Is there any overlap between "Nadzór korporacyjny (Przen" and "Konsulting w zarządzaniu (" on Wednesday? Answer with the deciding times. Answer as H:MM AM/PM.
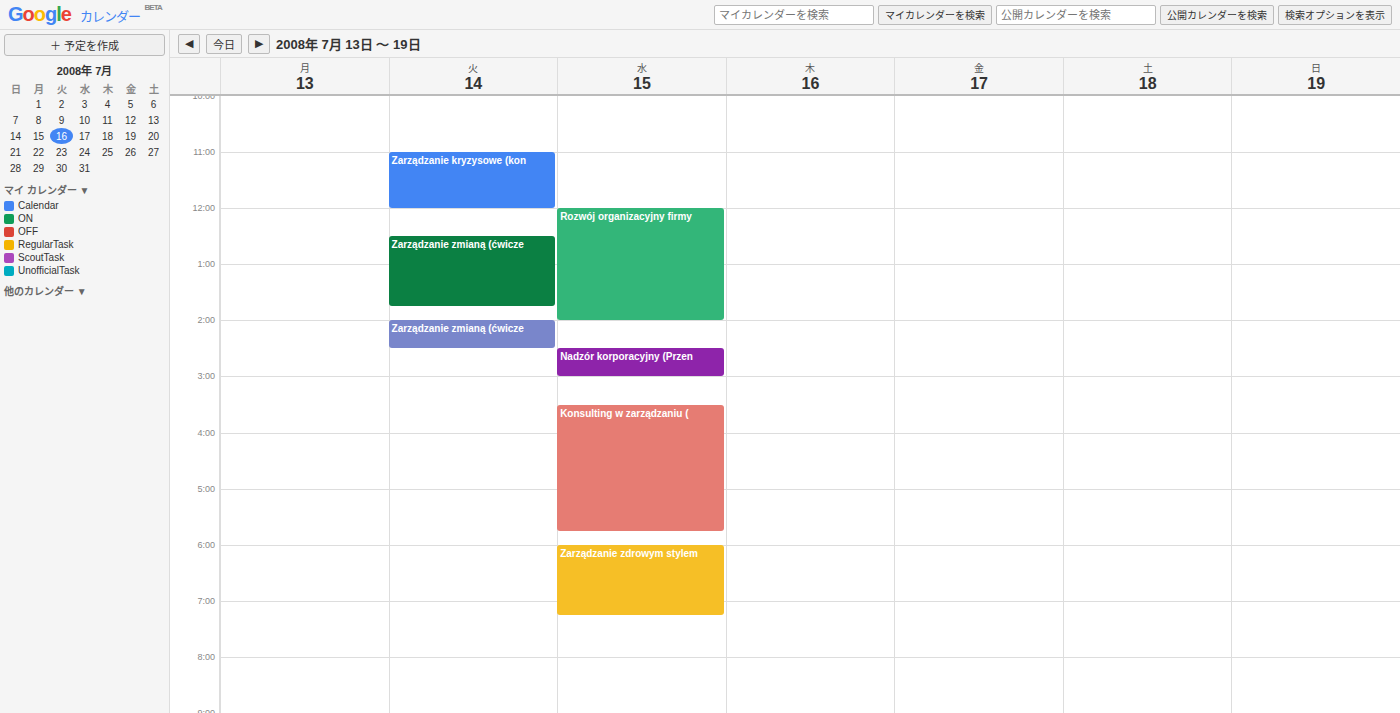
"Nadzór korporacyjny (Przen" ends at 3:00 PM and "Konsulting w zarządzaniu (" starts at 3:30 PM -- no overlap.